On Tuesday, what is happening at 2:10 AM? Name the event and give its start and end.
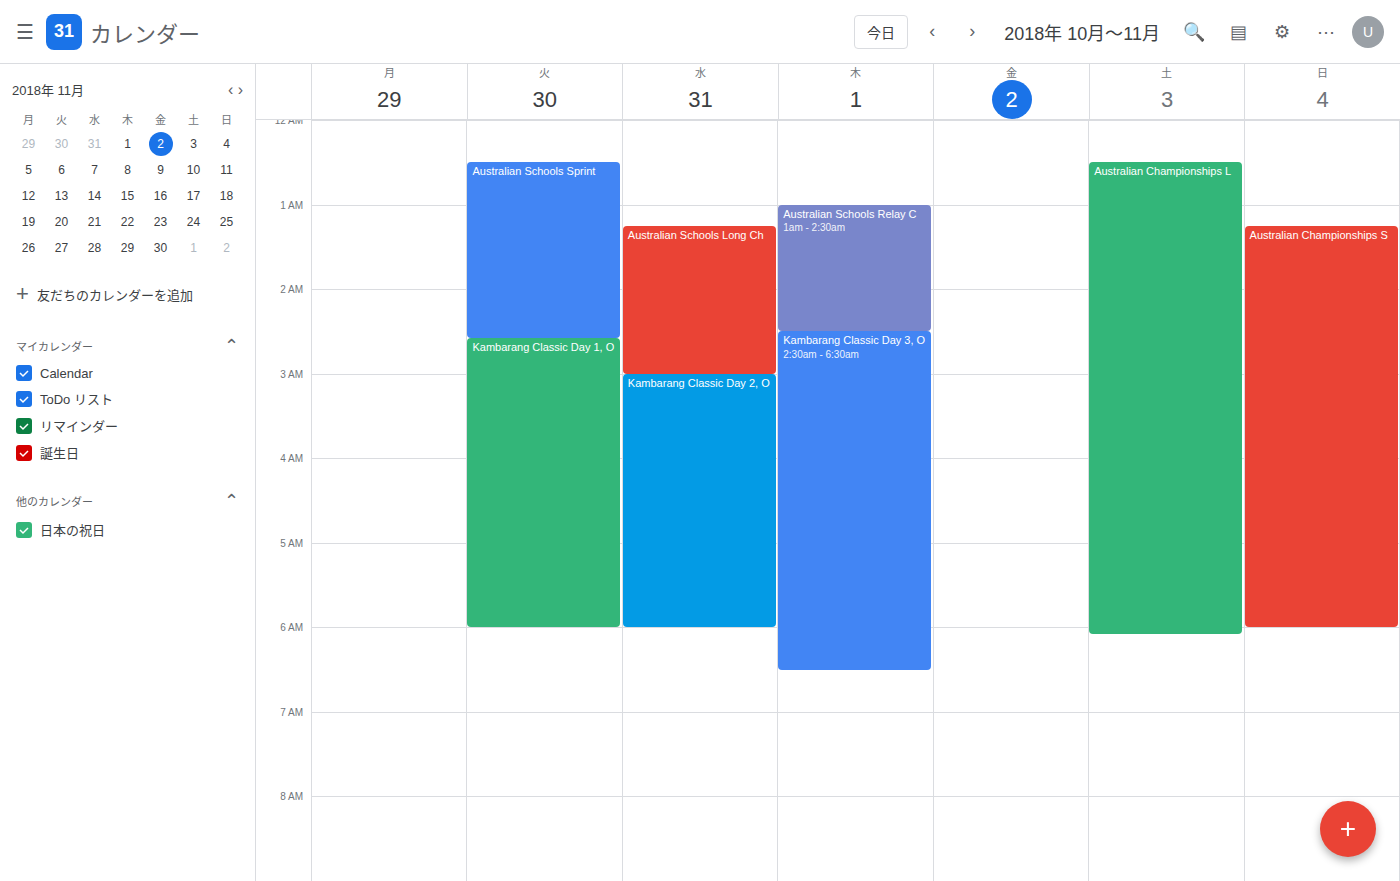
"Australian Schools Sprint", 12:30 AM to 2:35 AM